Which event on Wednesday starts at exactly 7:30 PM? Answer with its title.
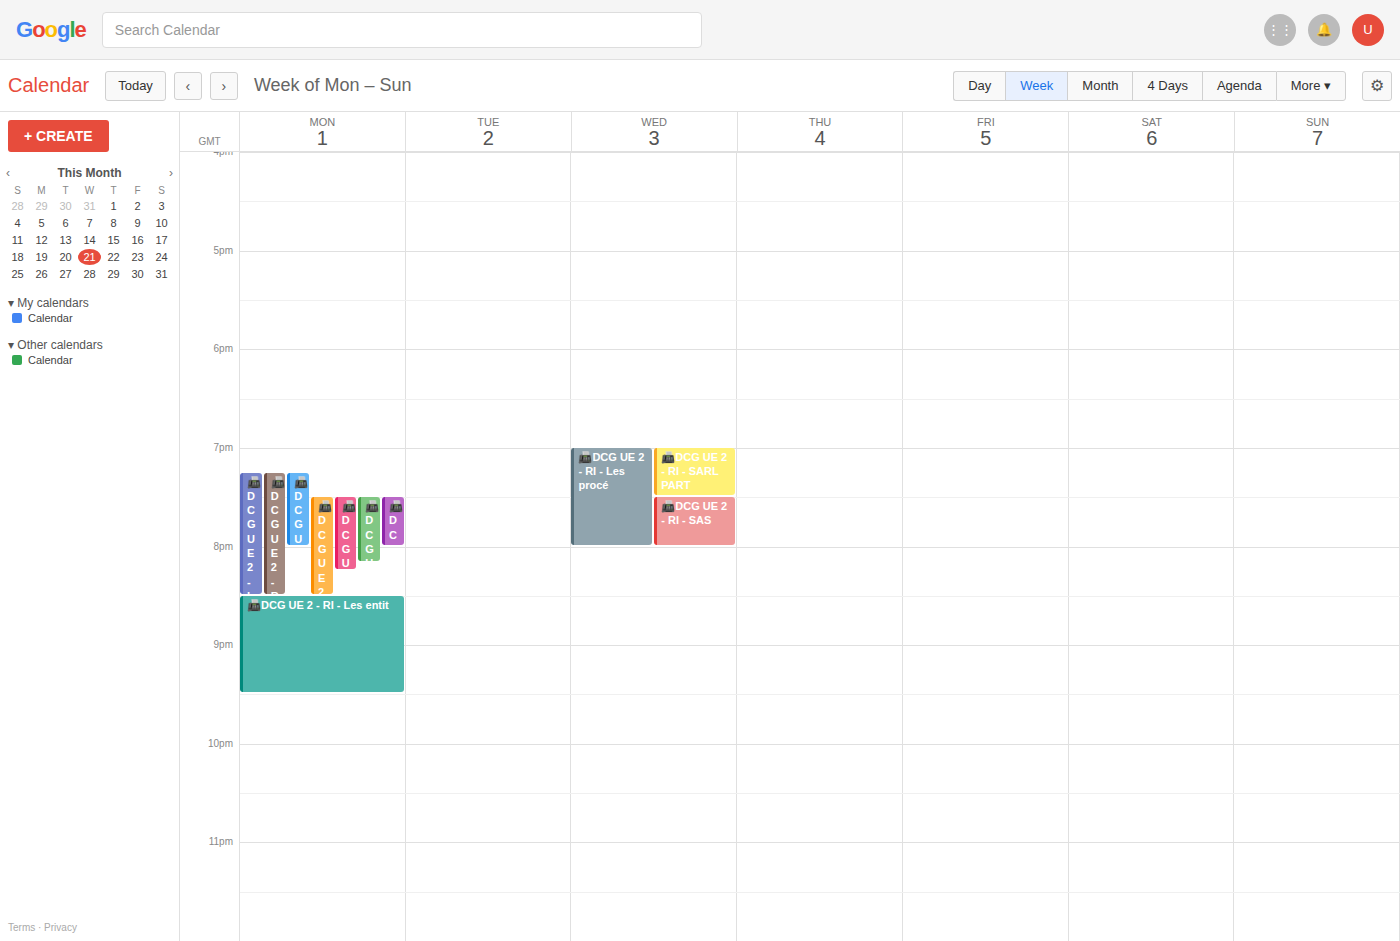
"📠DCG UE 2 - RI - SAS"